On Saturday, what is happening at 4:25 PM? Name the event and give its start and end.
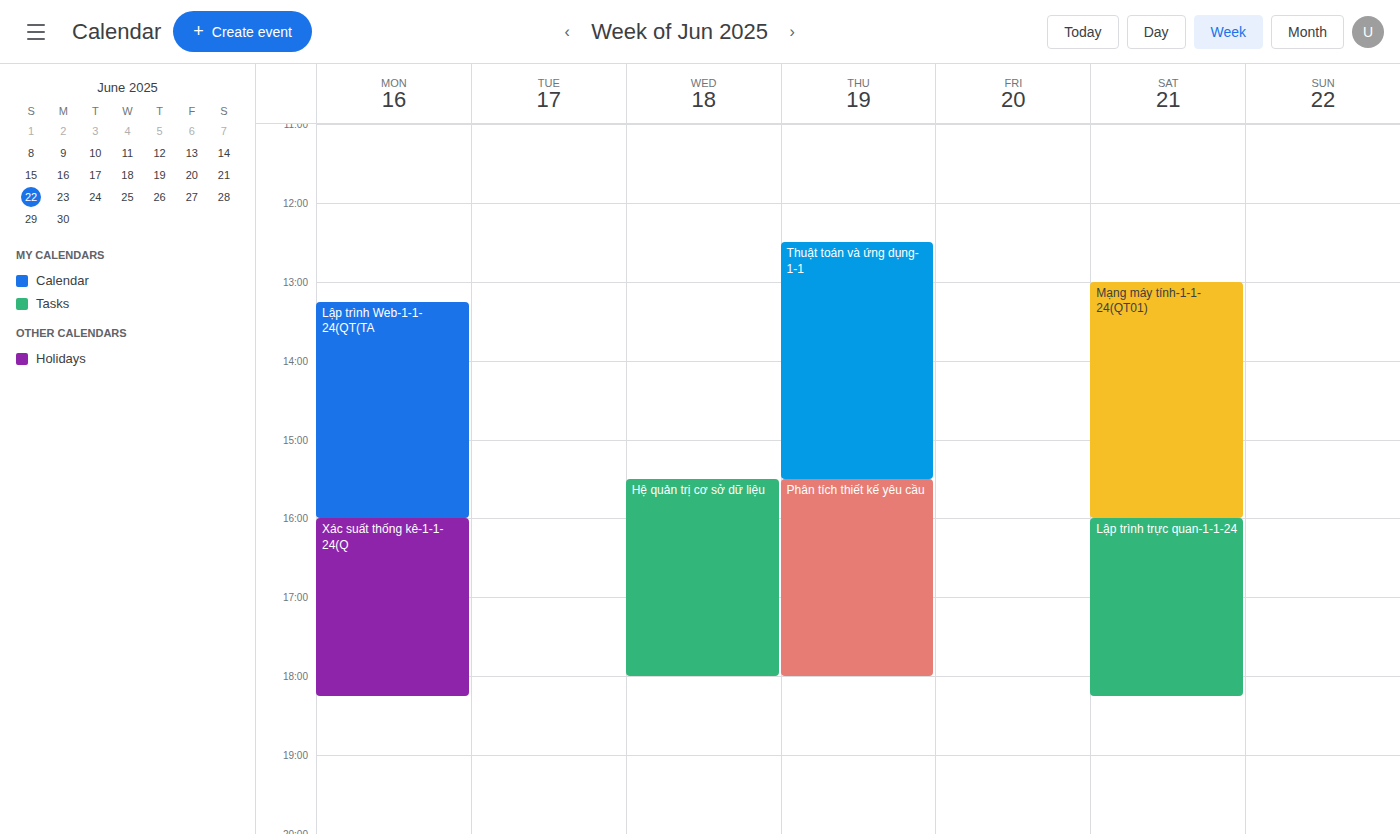
"Lập trình trực quan-1-1-24", 4:00 PM to 6:15 PM